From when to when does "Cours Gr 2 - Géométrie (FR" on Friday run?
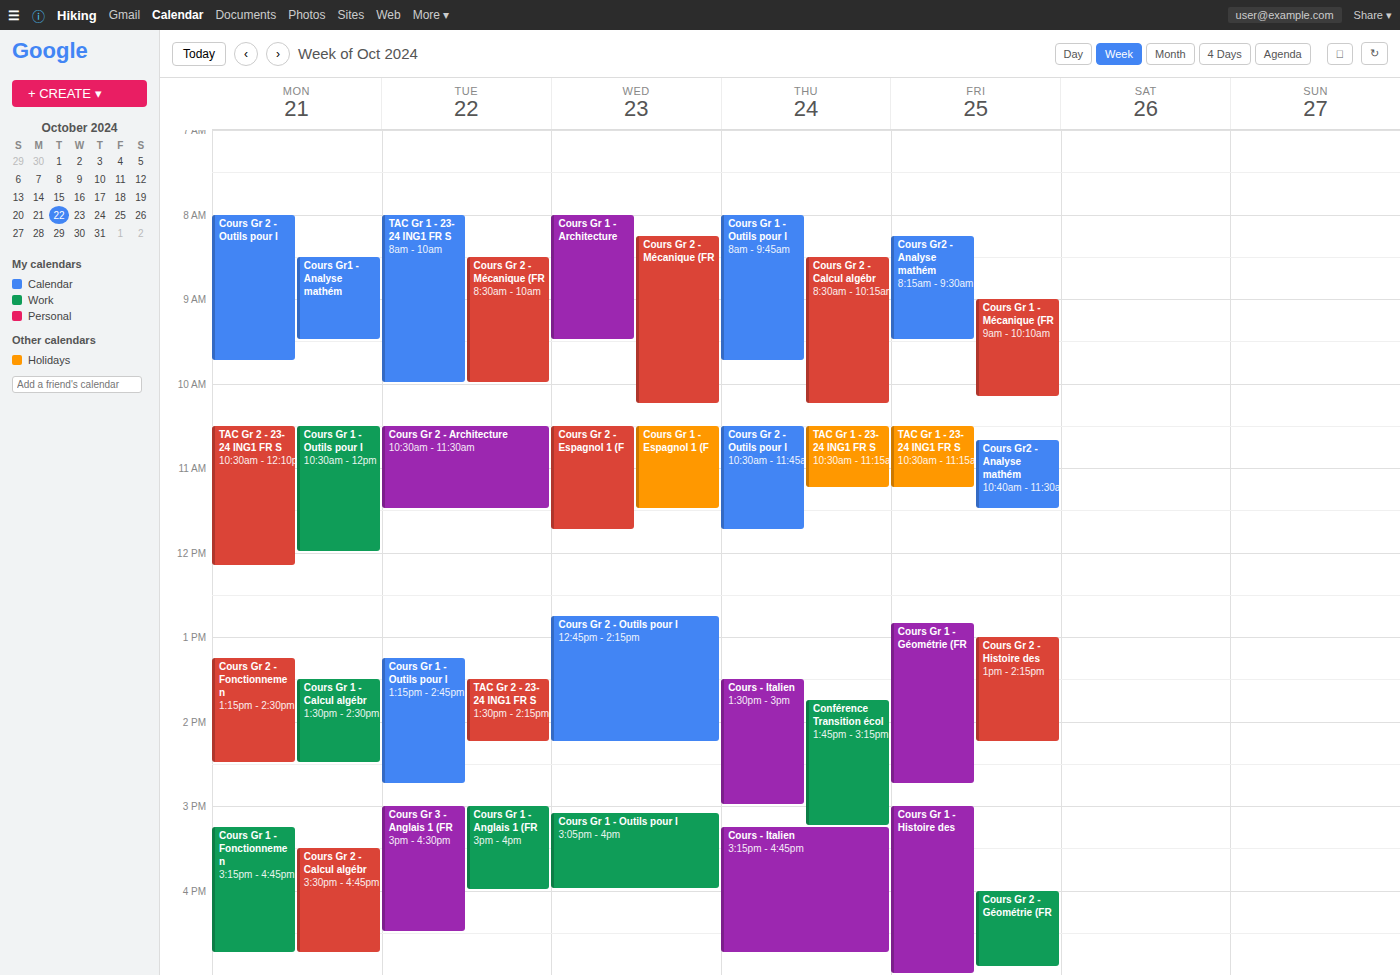
16:00 to 16:55